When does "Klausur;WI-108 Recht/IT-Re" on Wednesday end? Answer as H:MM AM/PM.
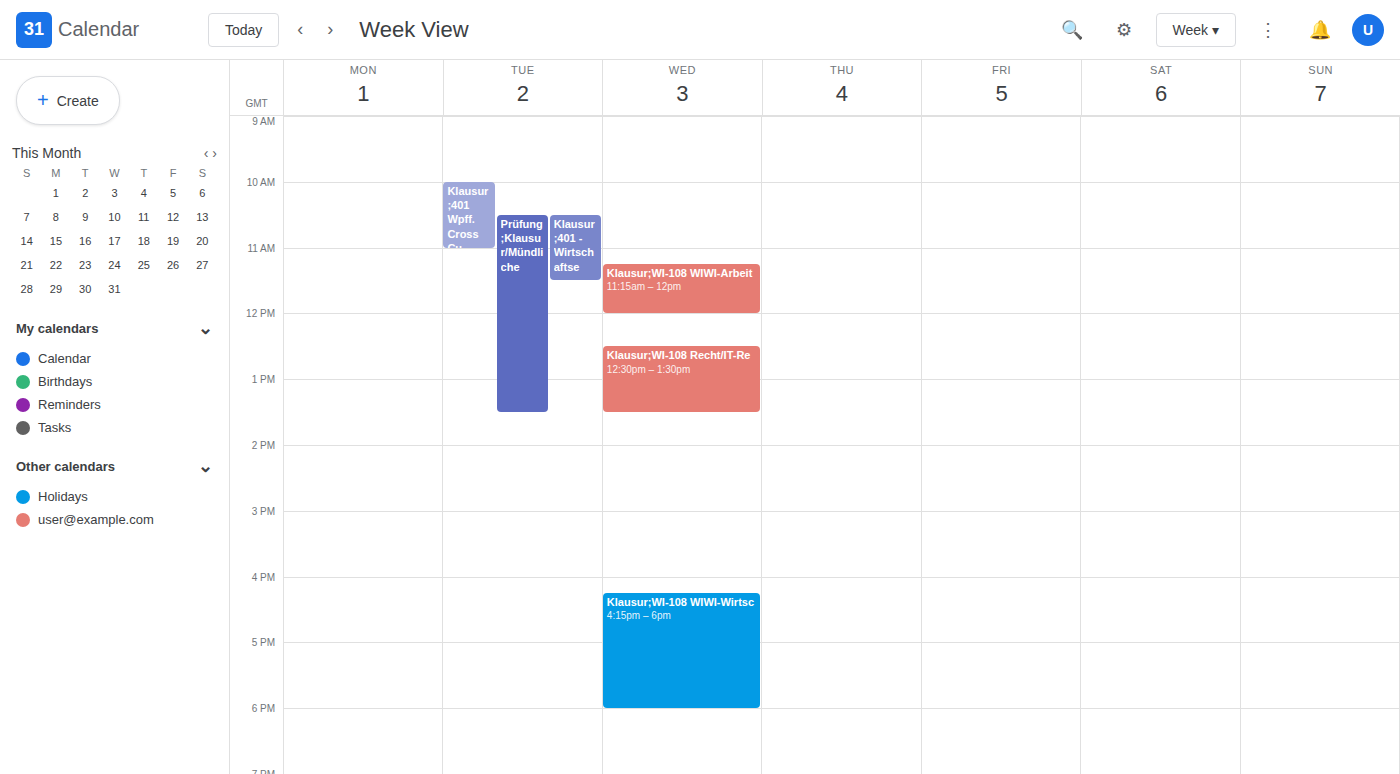
1:30 PM